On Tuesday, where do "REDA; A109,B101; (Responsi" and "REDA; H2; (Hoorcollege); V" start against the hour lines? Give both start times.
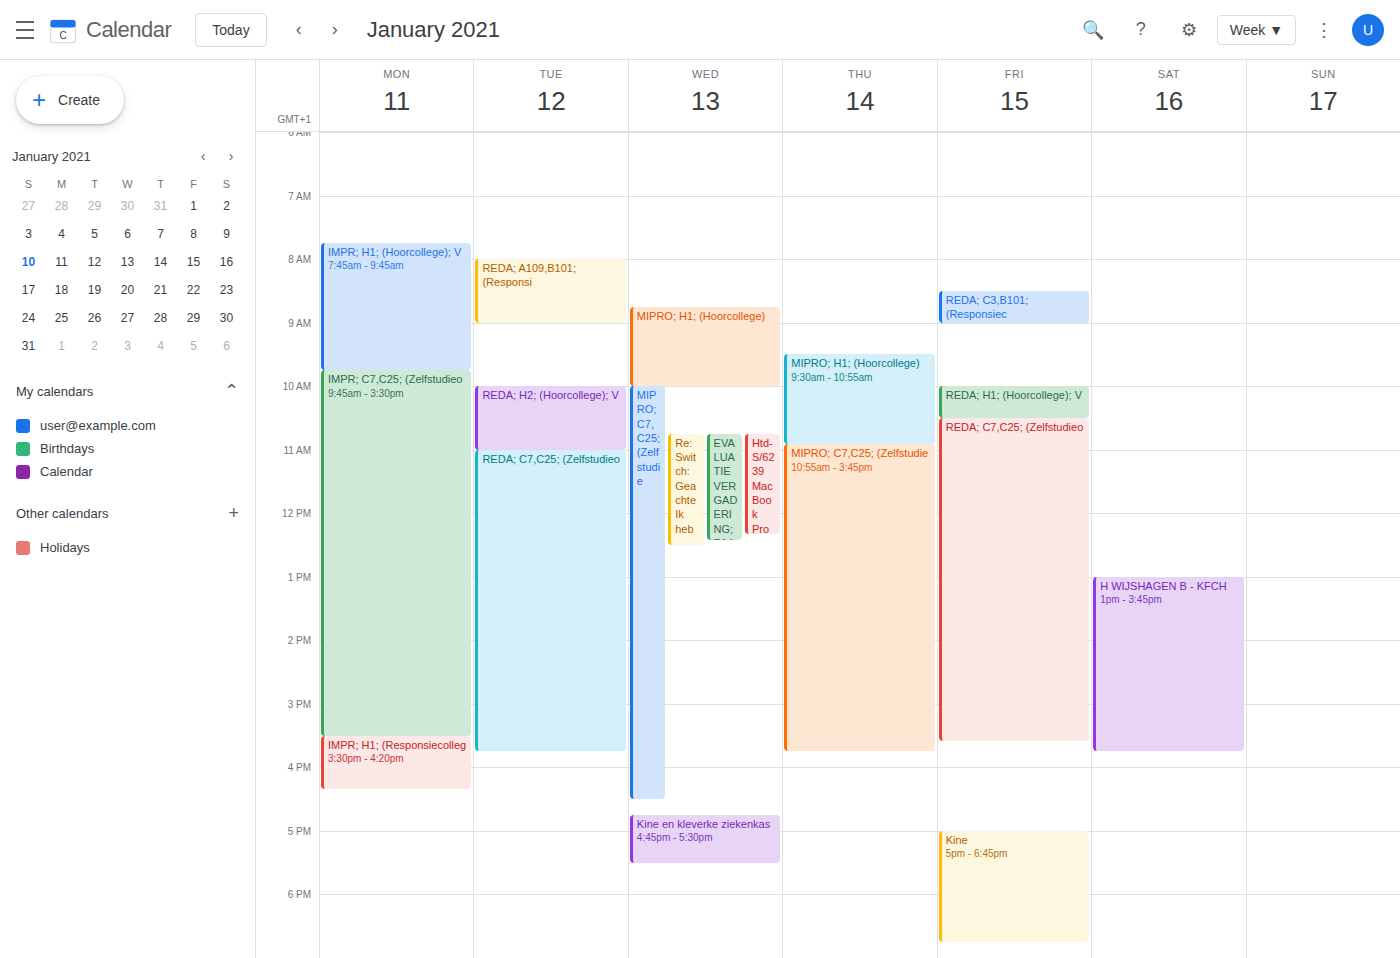
"REDA; A109,B101; (Responsi": 8:00 AM, exactly on the 8 AM line. "REDA; H2; (Hoorcollege); V": 10:00 AM, exactly on the 10 AM line.